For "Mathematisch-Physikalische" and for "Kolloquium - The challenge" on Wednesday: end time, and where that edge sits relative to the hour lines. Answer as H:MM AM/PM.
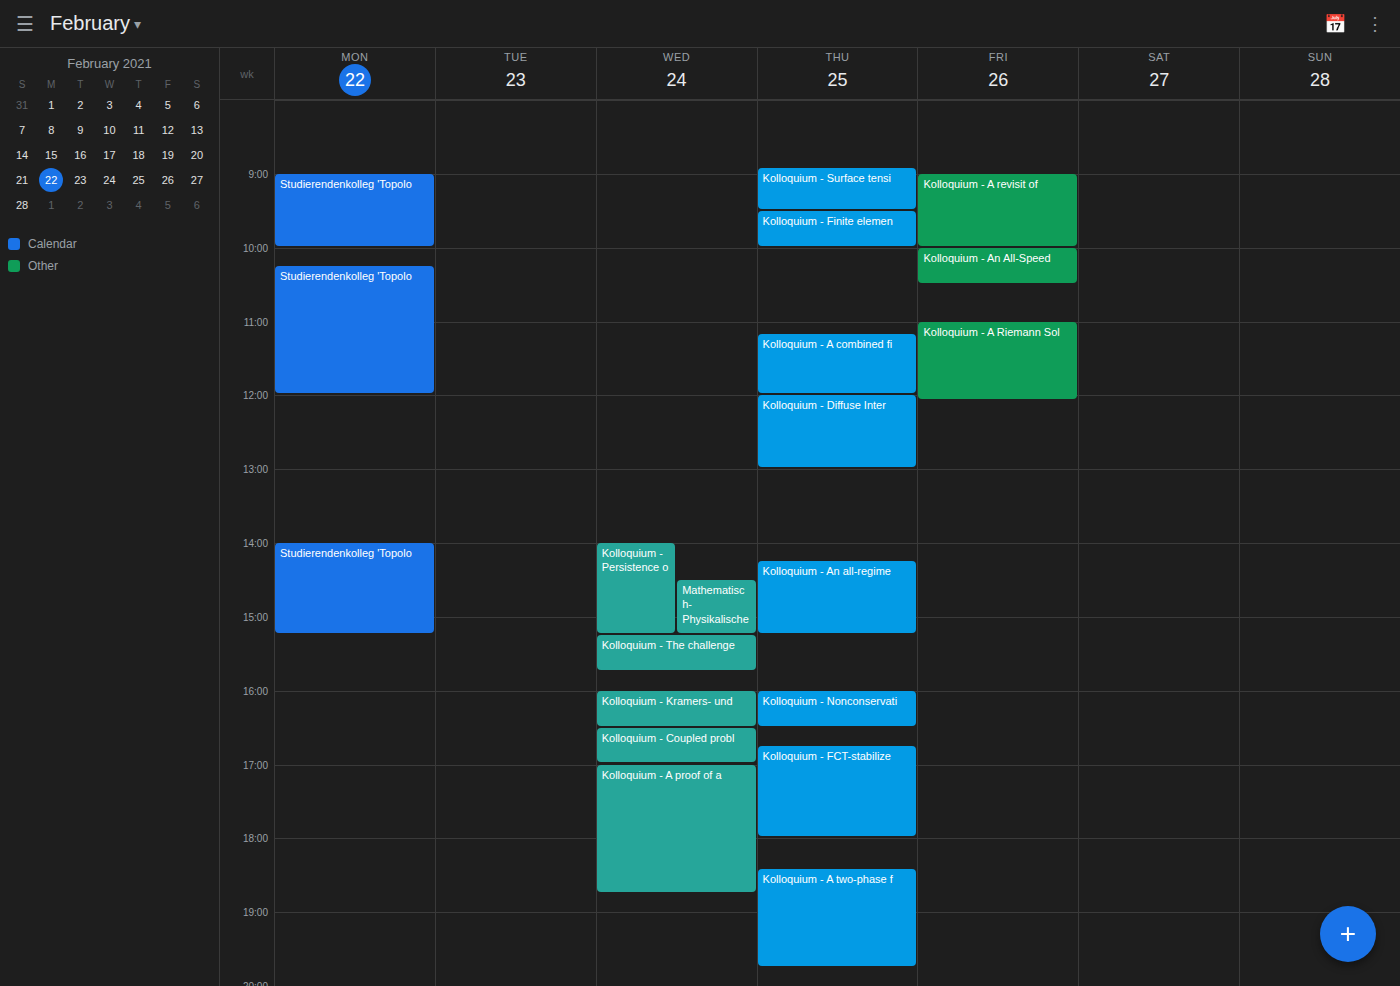
"Mathematisch-Physikalische": 3:15 PM, neither: a quarter of the way from the 3 PM line to the 4 PM line. "Kolloquium - The challenge": 3:45 PM, neither: three quarters of the way from the 3 PM line to the 4 PM line.